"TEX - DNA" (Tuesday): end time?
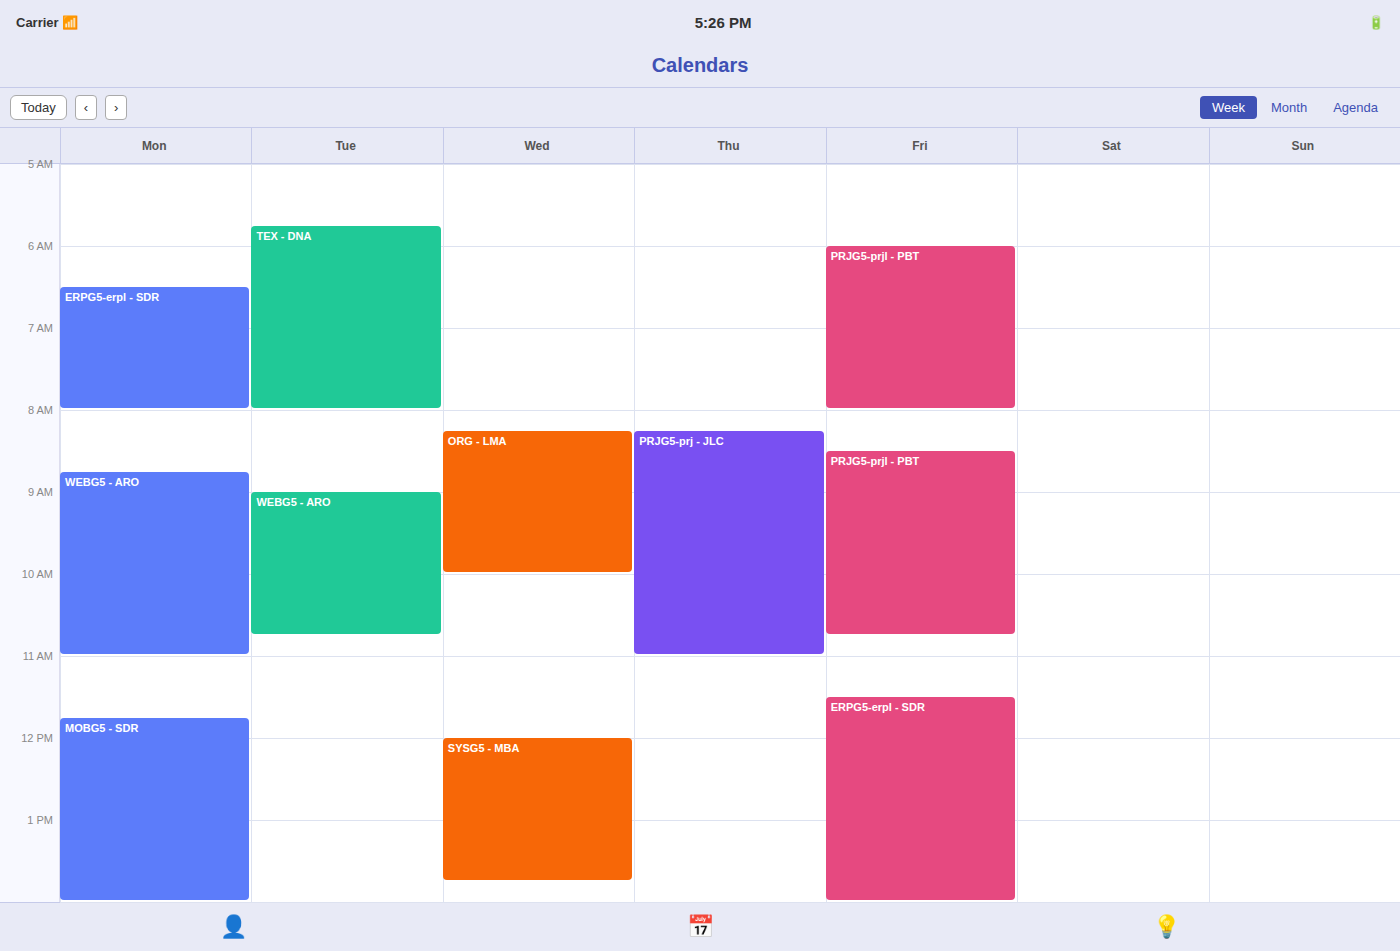
8:00 AM